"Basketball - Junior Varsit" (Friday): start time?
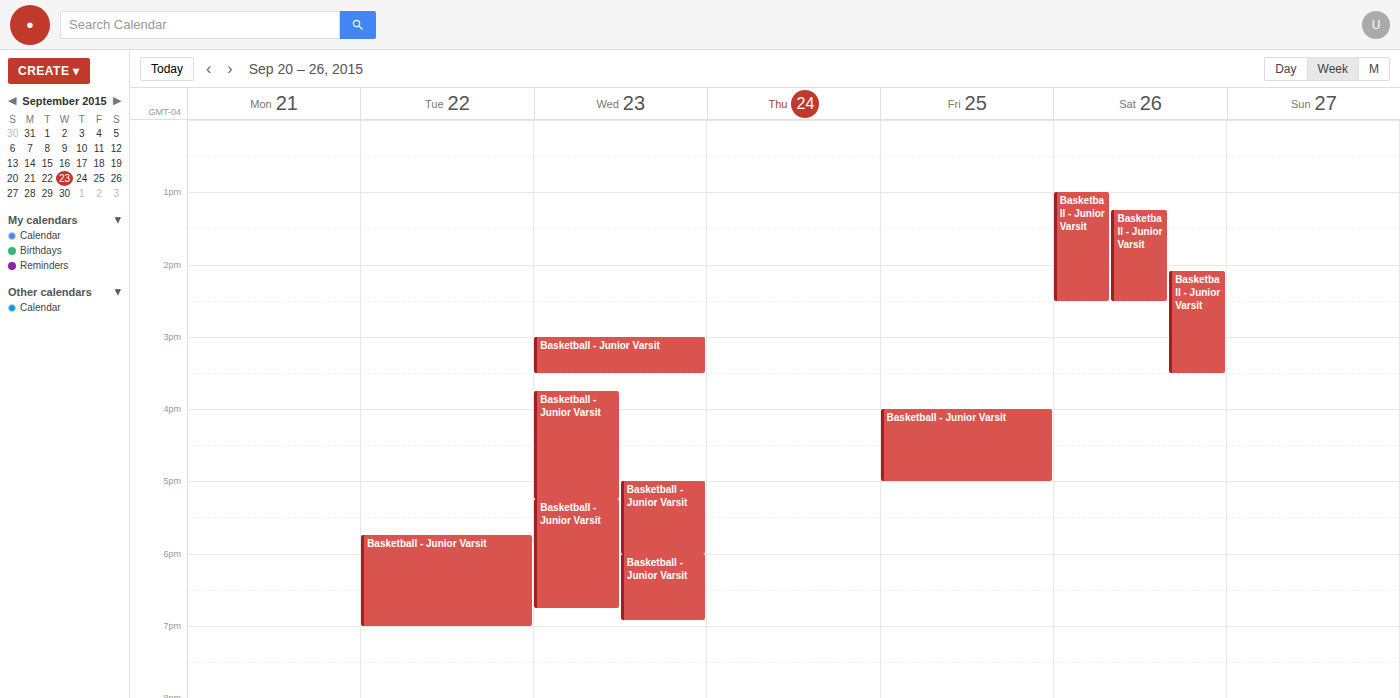
4:00 PM